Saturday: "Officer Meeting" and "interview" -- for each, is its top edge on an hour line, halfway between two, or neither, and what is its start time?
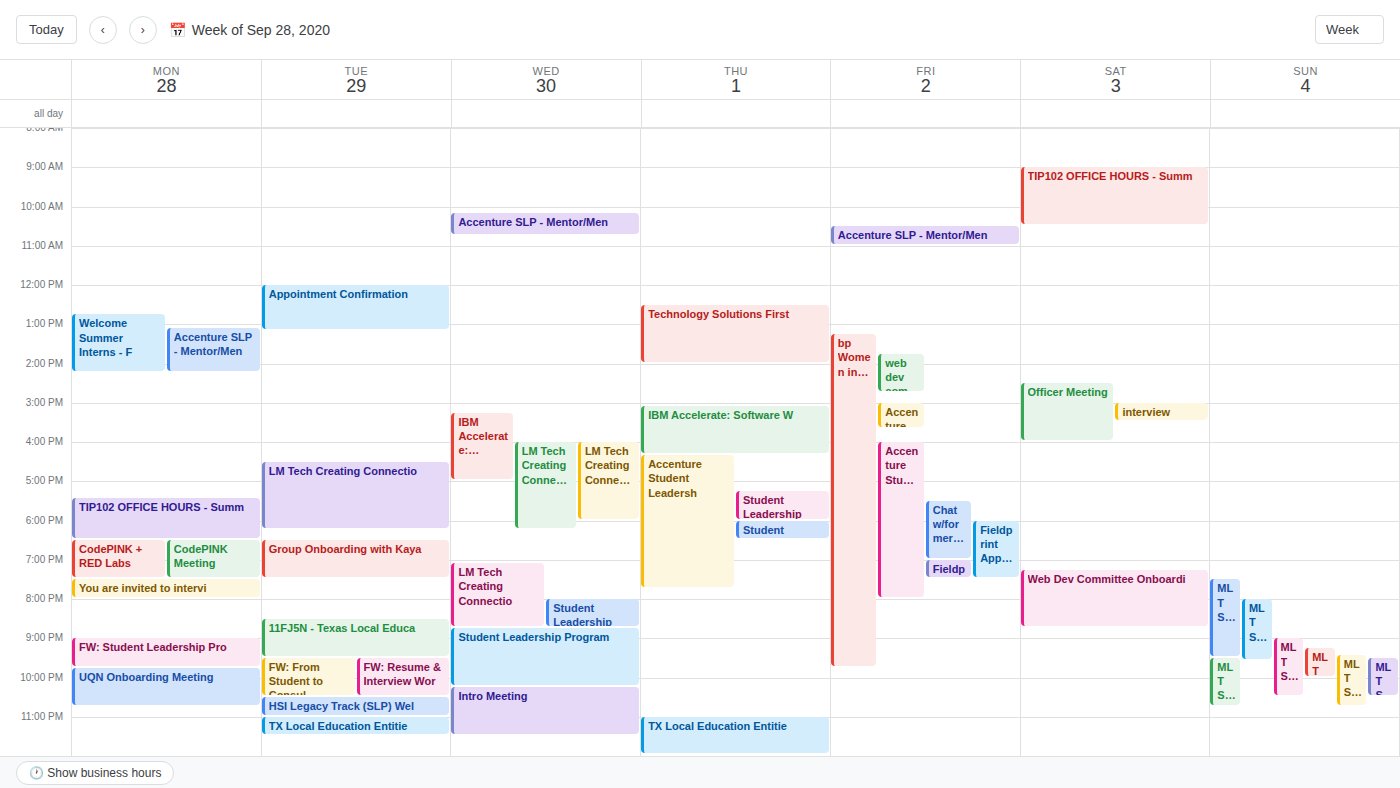
"Officer Meeting": 2:30 PM, halfway between the 2 PM and 3 PM lines. "interview": 3:00 PM, exactly on the 3 PM line.